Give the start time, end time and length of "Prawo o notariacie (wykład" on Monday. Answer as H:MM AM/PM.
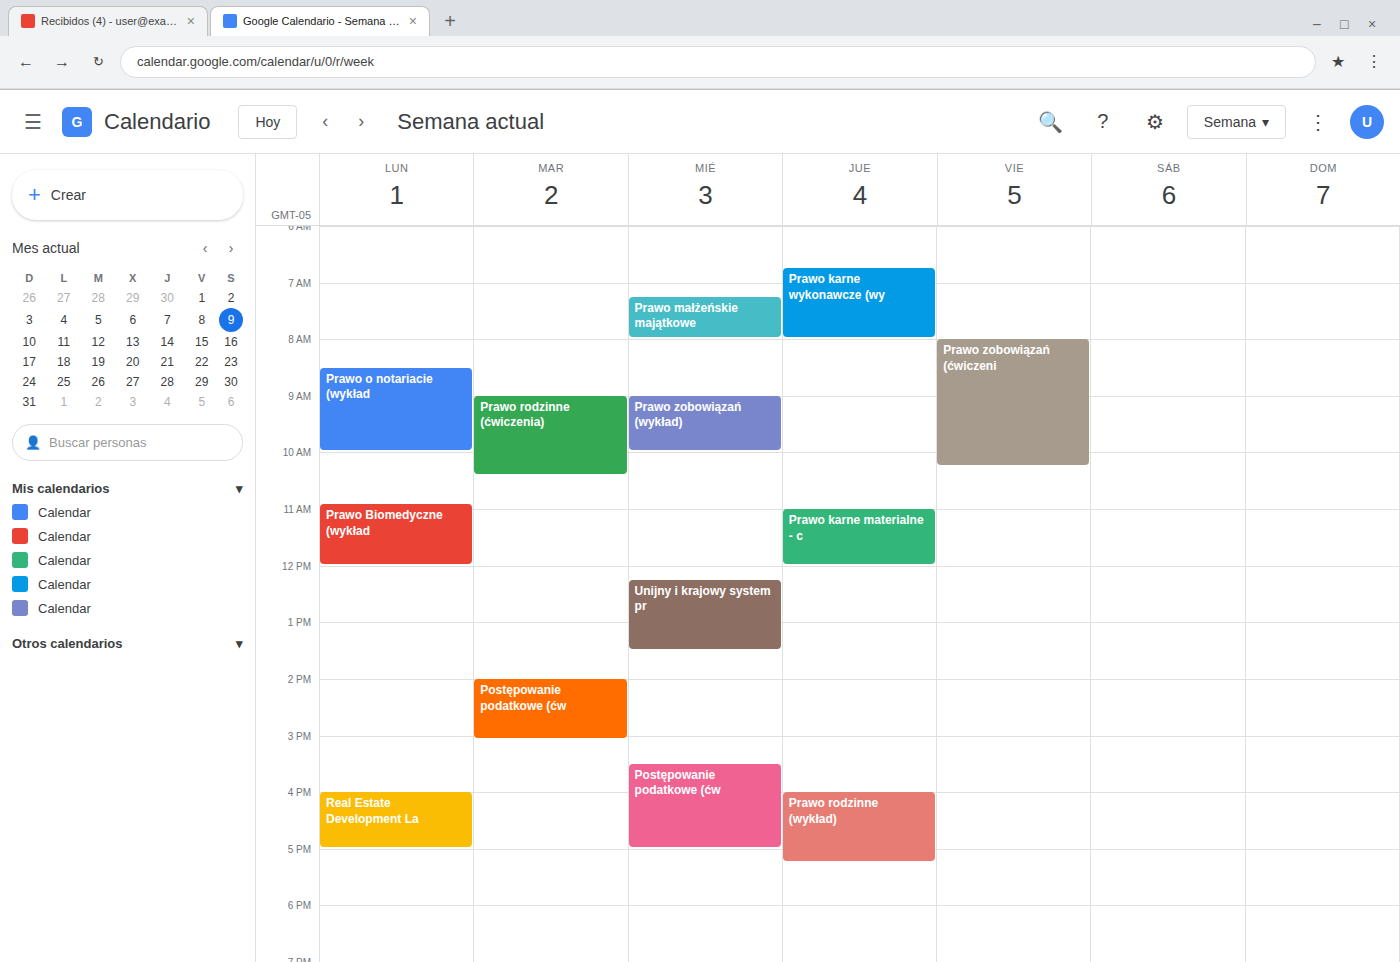
8:30 AM to 10:00 AM, 1 hour 30 minutes